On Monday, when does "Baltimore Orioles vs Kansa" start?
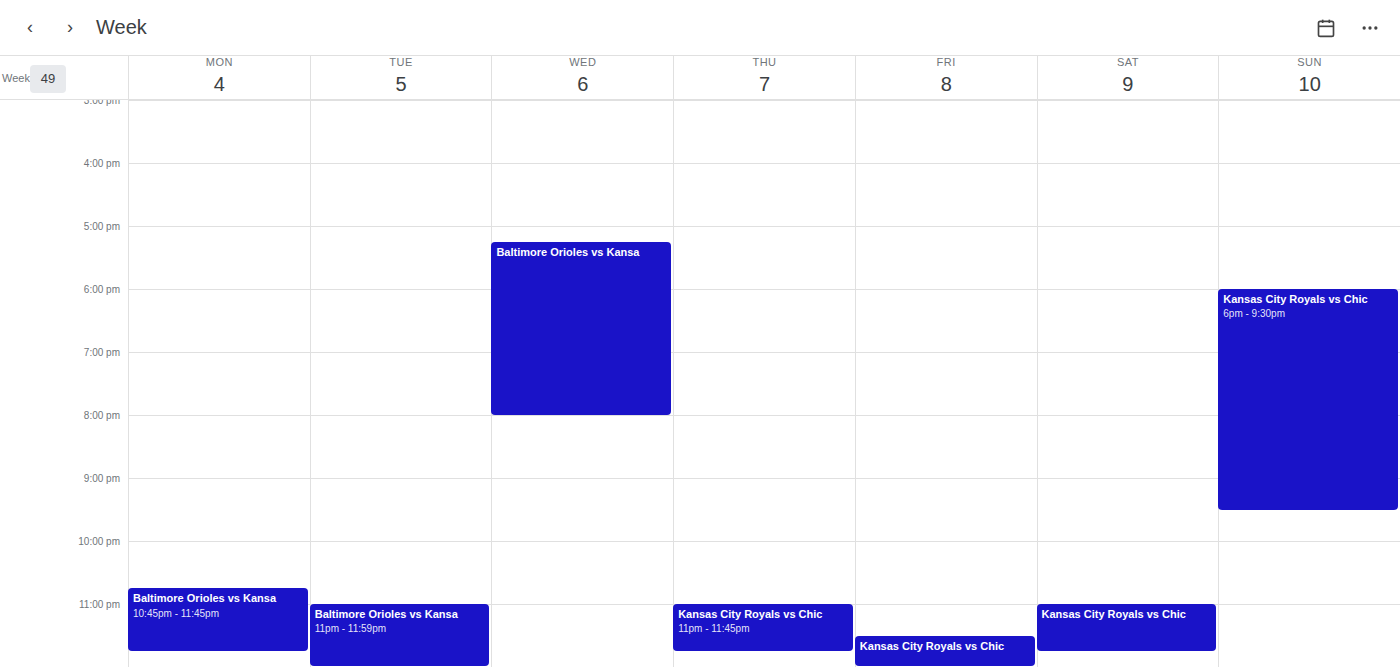
10:45 PM